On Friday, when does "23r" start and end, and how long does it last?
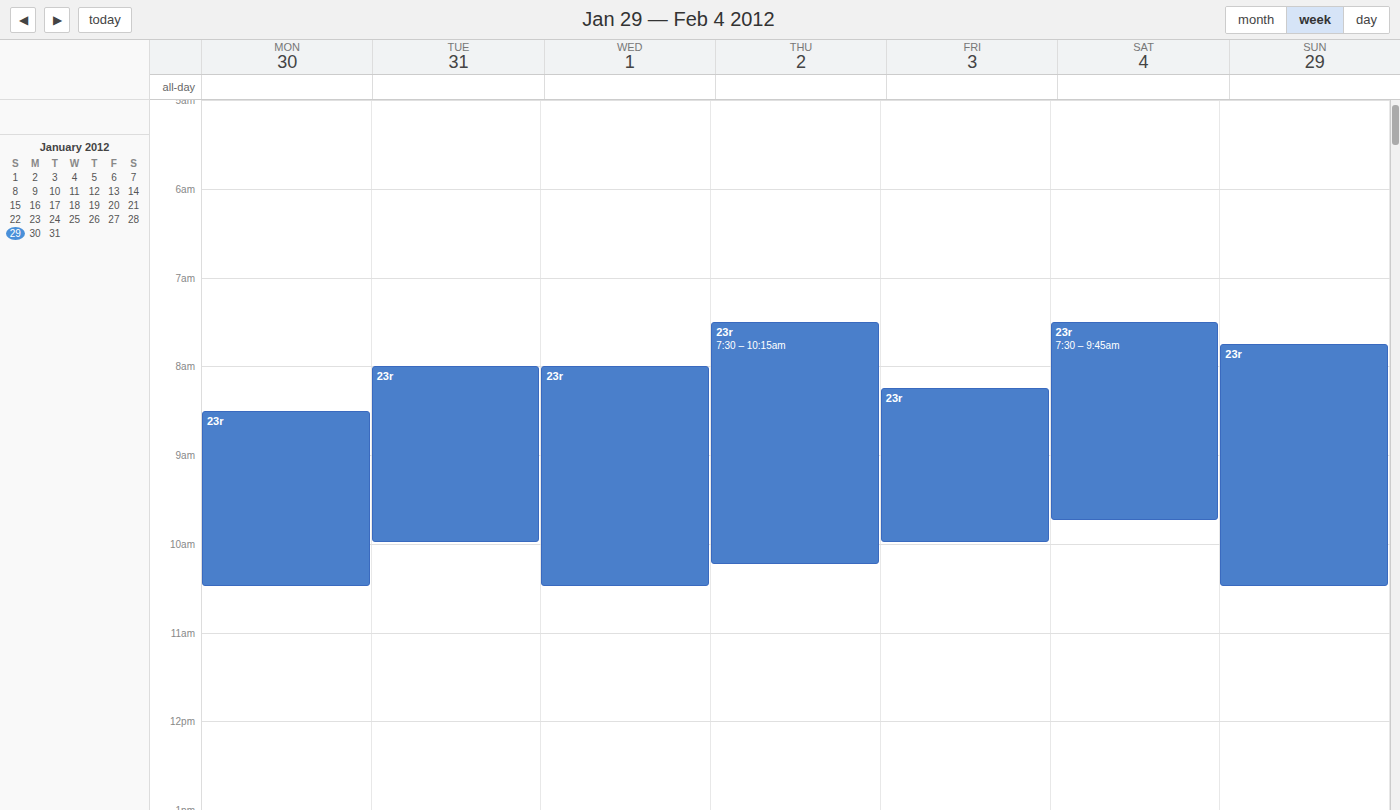
8:15 AM to 10:00 AM, 1 hour 45 minutes